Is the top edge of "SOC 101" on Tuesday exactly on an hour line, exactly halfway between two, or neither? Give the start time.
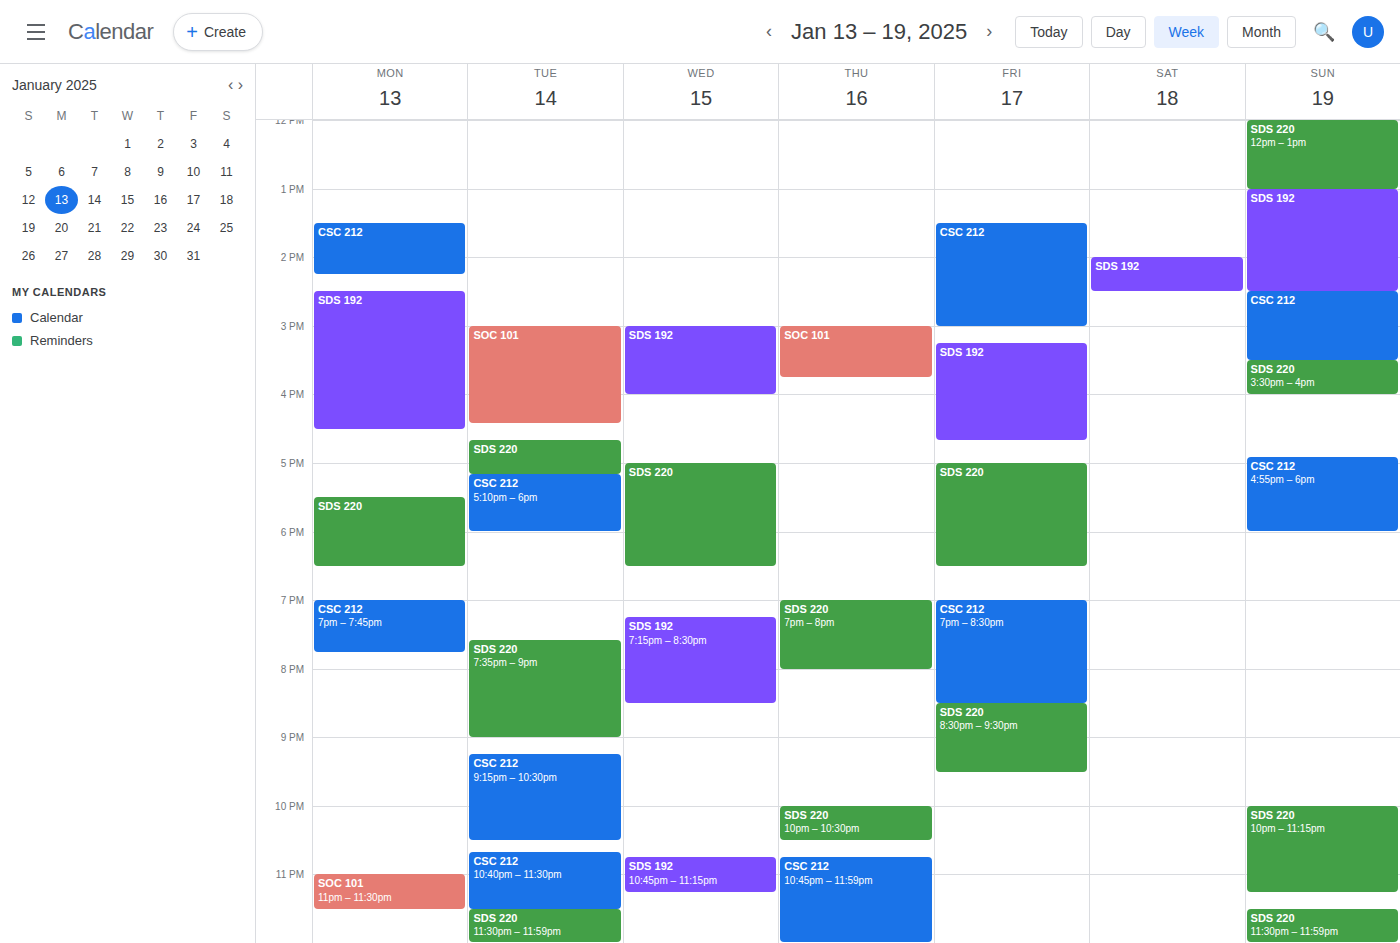
3:00 PM -- exactly on the 3 PM line.